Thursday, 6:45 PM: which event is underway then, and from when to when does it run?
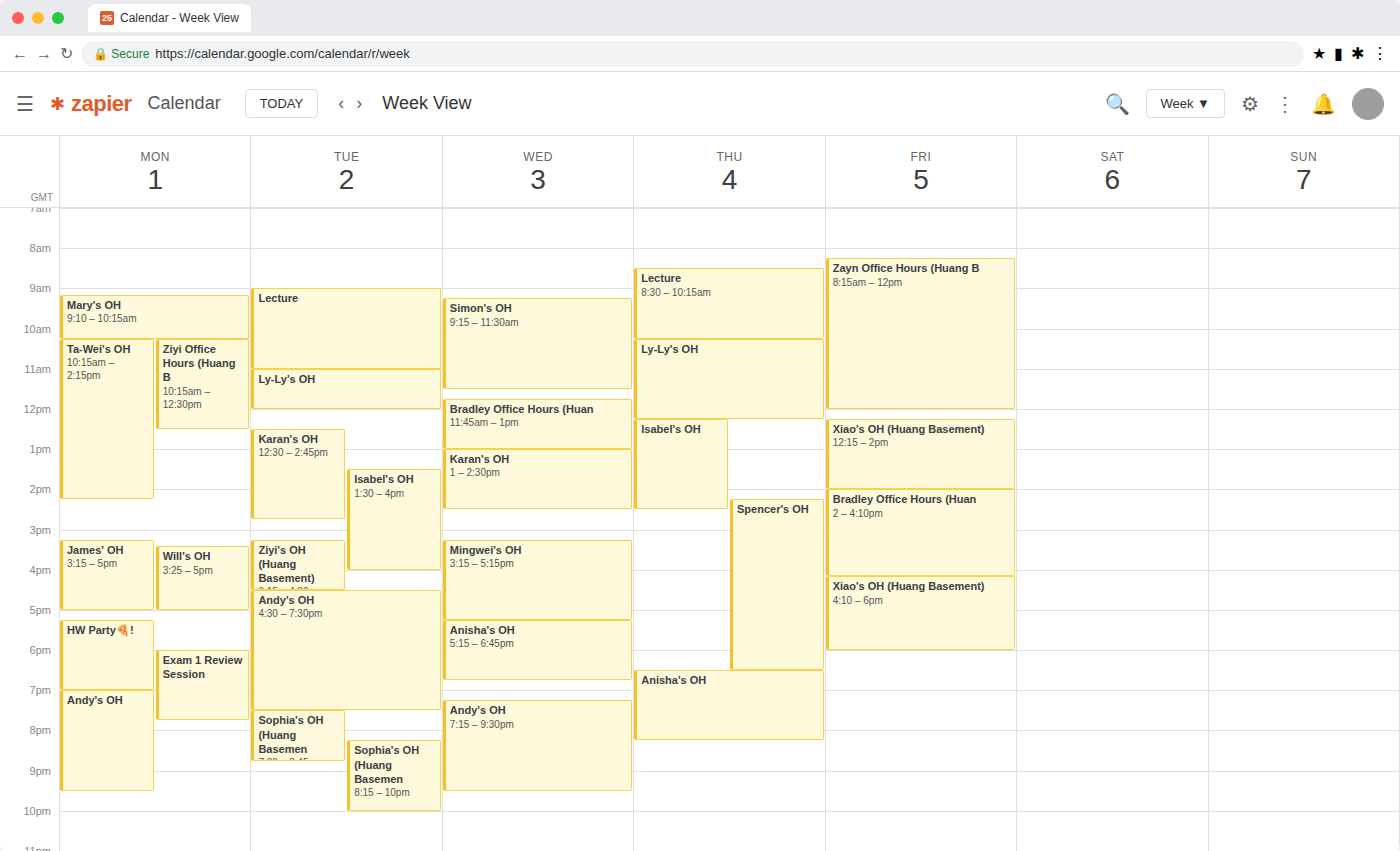
"Anisha's OH", 6:30 PM to 8:15 PM